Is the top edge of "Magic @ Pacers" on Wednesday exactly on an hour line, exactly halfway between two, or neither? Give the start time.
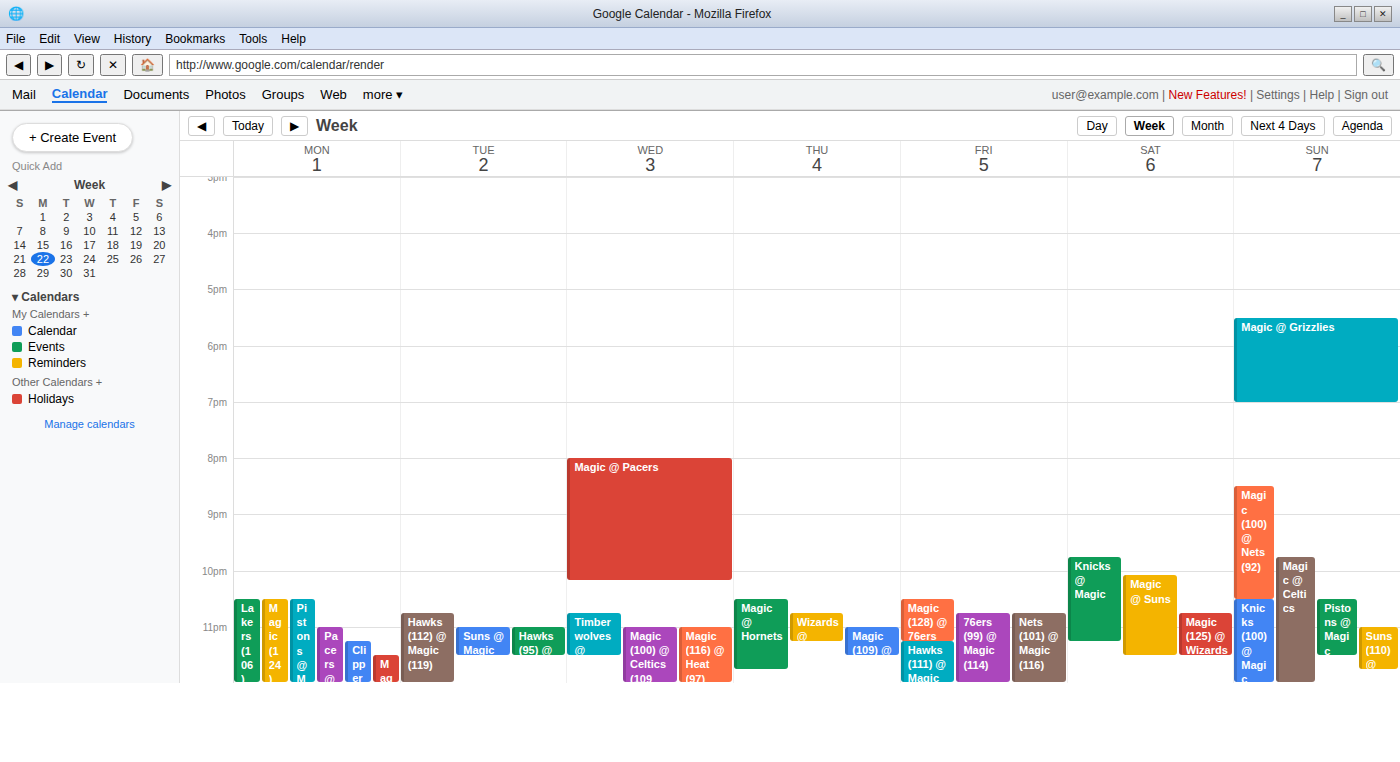
8:00 PM -- exactly on the 8 PM line.